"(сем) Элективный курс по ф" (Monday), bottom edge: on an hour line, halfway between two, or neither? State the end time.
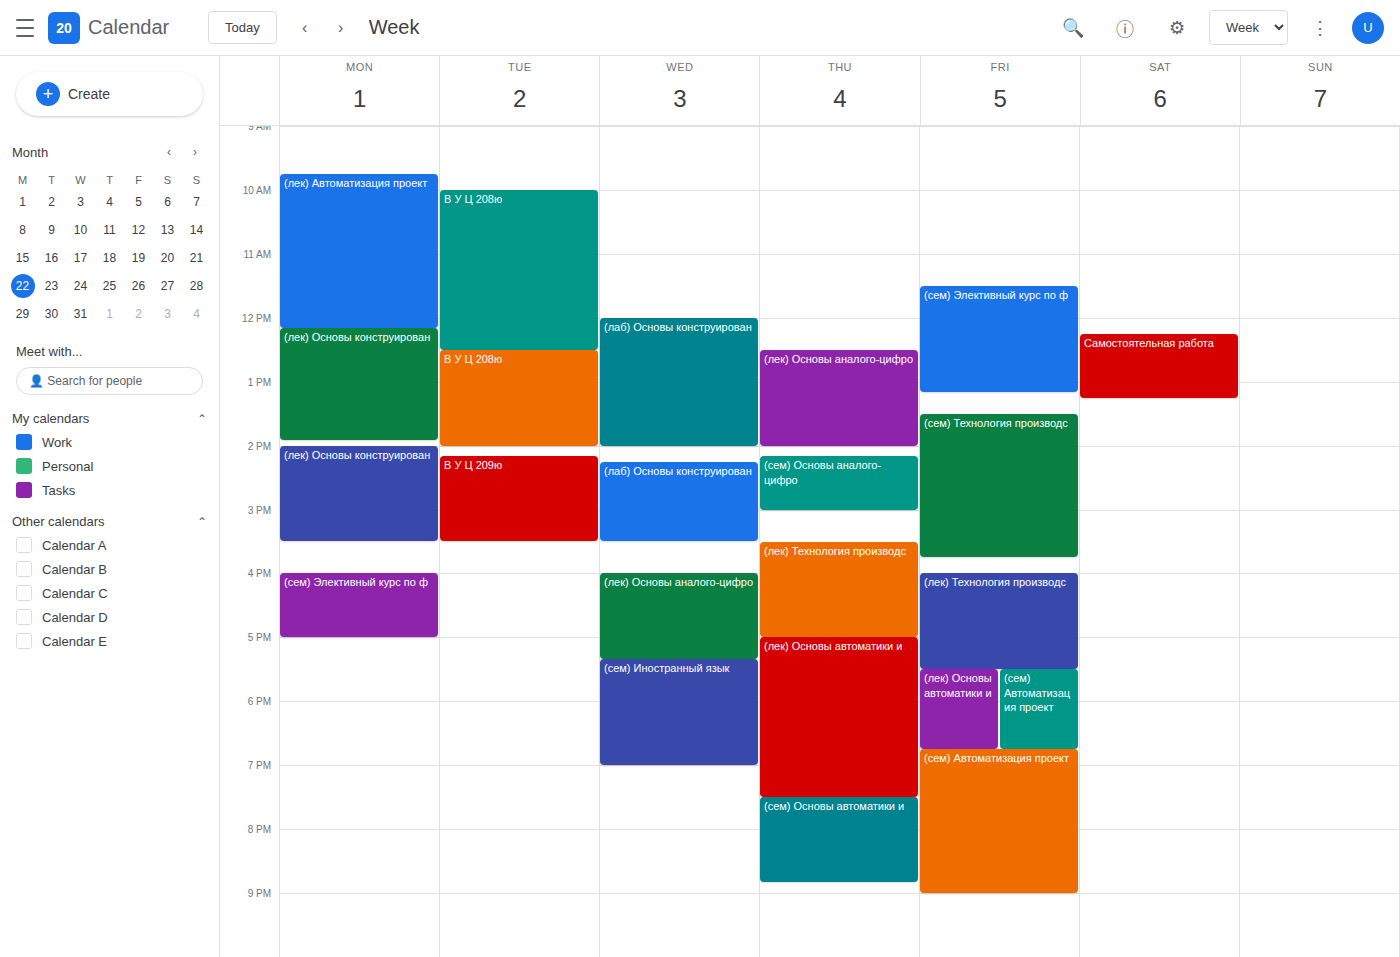
5:00 PM -- exactly on the 5 PM line.